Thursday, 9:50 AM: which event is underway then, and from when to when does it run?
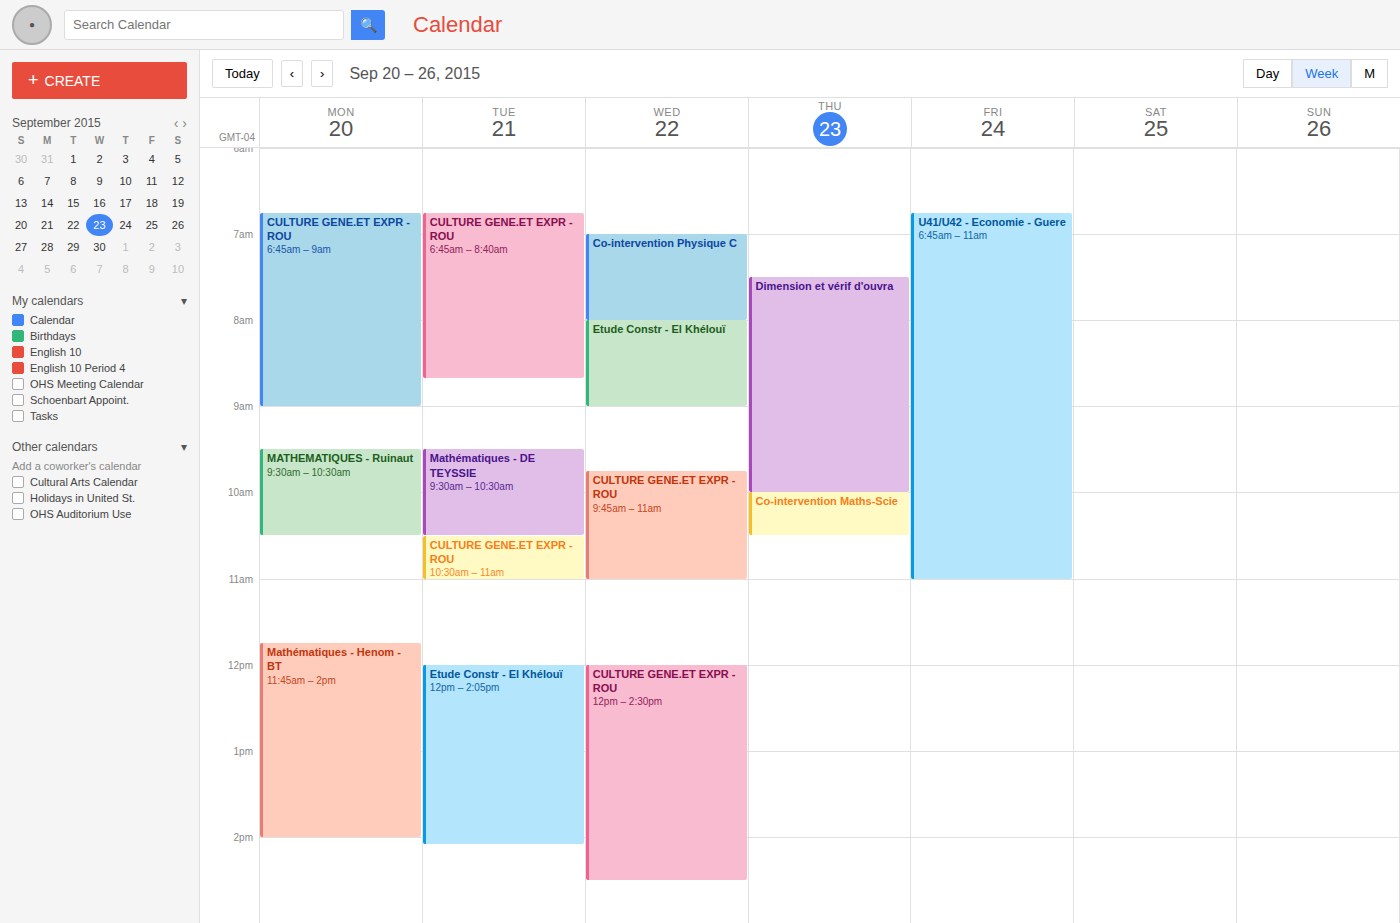
"Dimension et vérif d'ouvra", 7:30 AM to 10:00 AM